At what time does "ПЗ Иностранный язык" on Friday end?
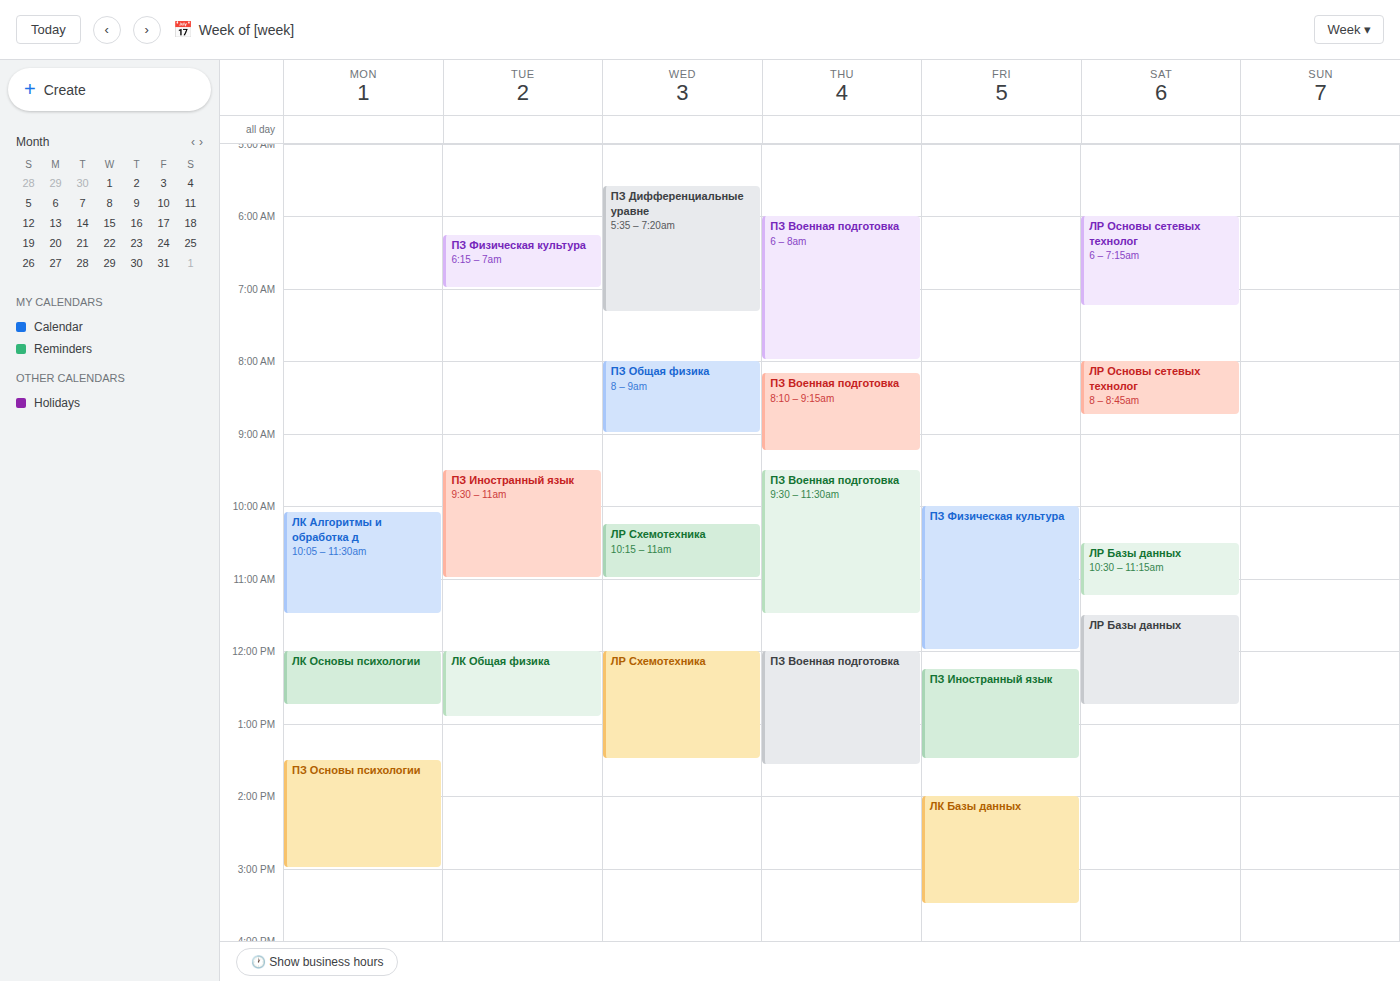
1:30 PM